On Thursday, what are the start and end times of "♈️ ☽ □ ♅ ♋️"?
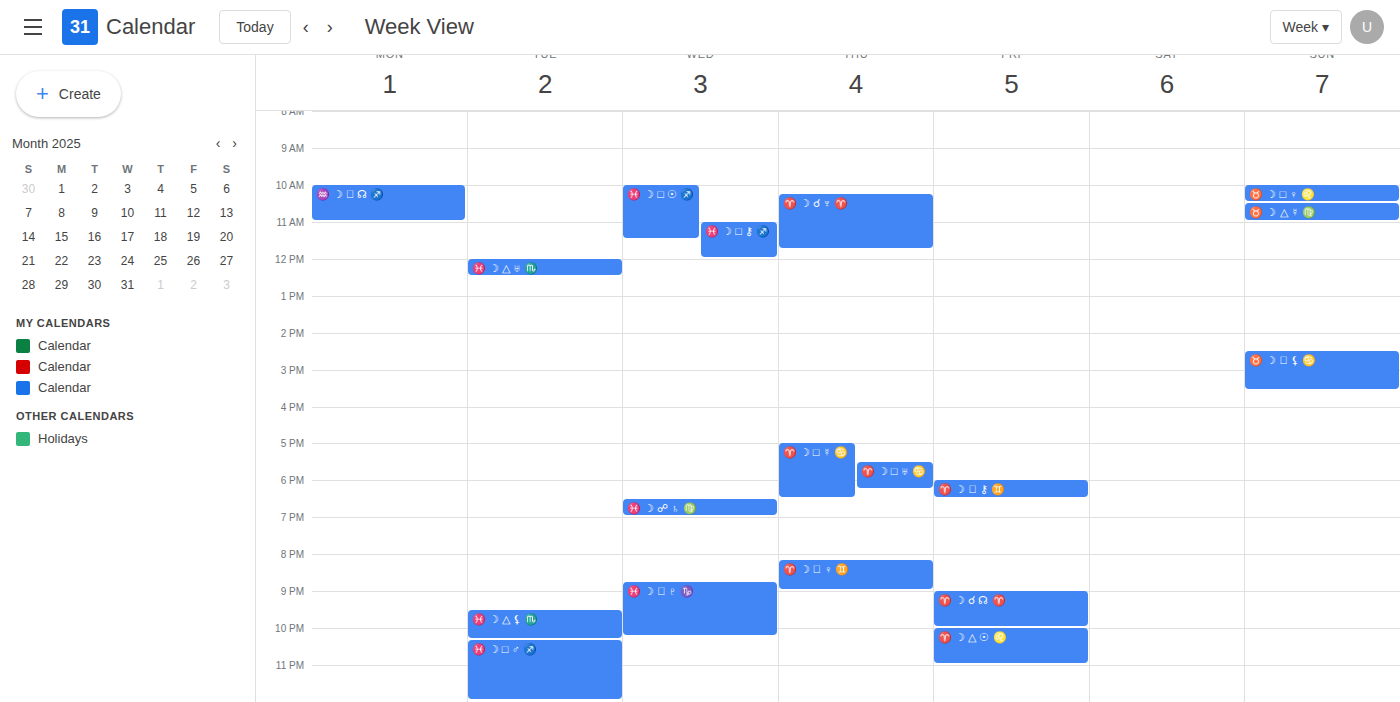
5:30 PM to 6:15 PM